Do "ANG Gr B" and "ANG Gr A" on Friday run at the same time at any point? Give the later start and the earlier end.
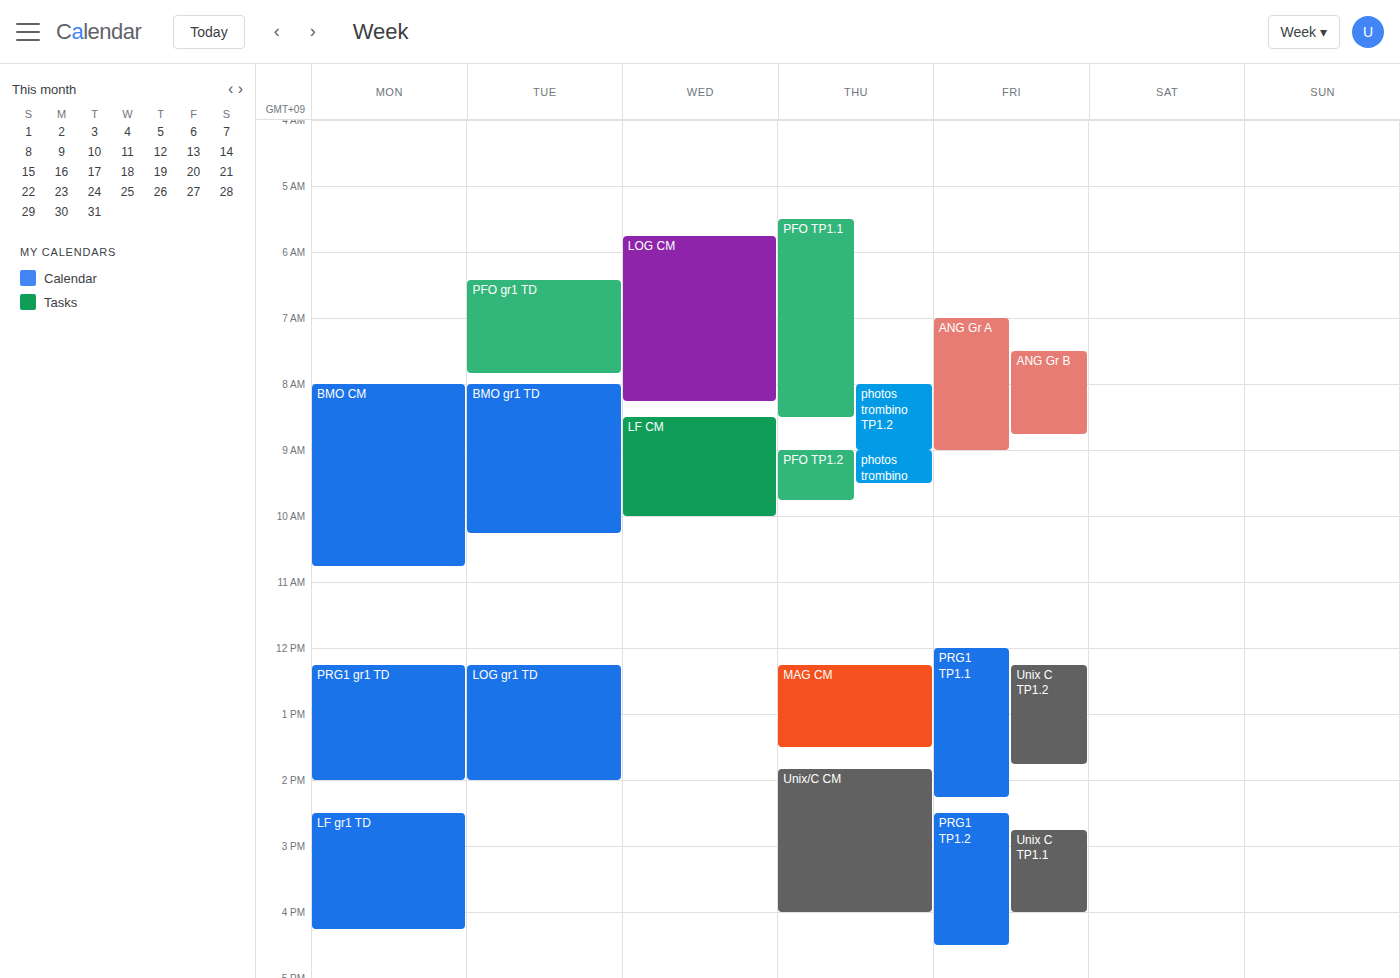
"ANG Gr B" runs 7:30 AM to 8:45 AM, inside "ANG Gr A" -- they overlap.